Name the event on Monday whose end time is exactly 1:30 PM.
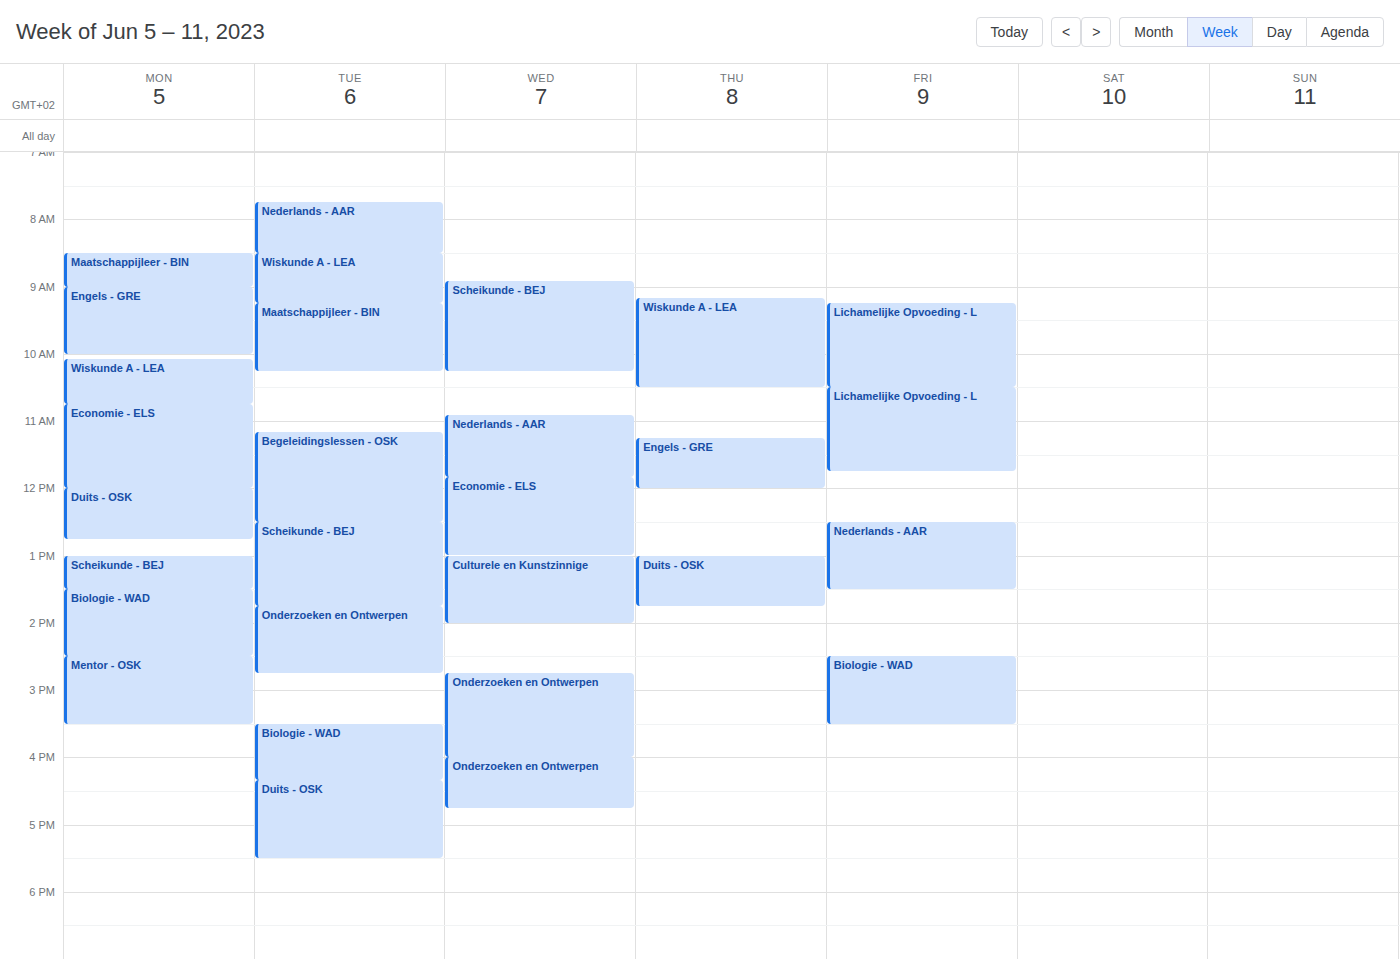
"Scheikunde - BEJ"